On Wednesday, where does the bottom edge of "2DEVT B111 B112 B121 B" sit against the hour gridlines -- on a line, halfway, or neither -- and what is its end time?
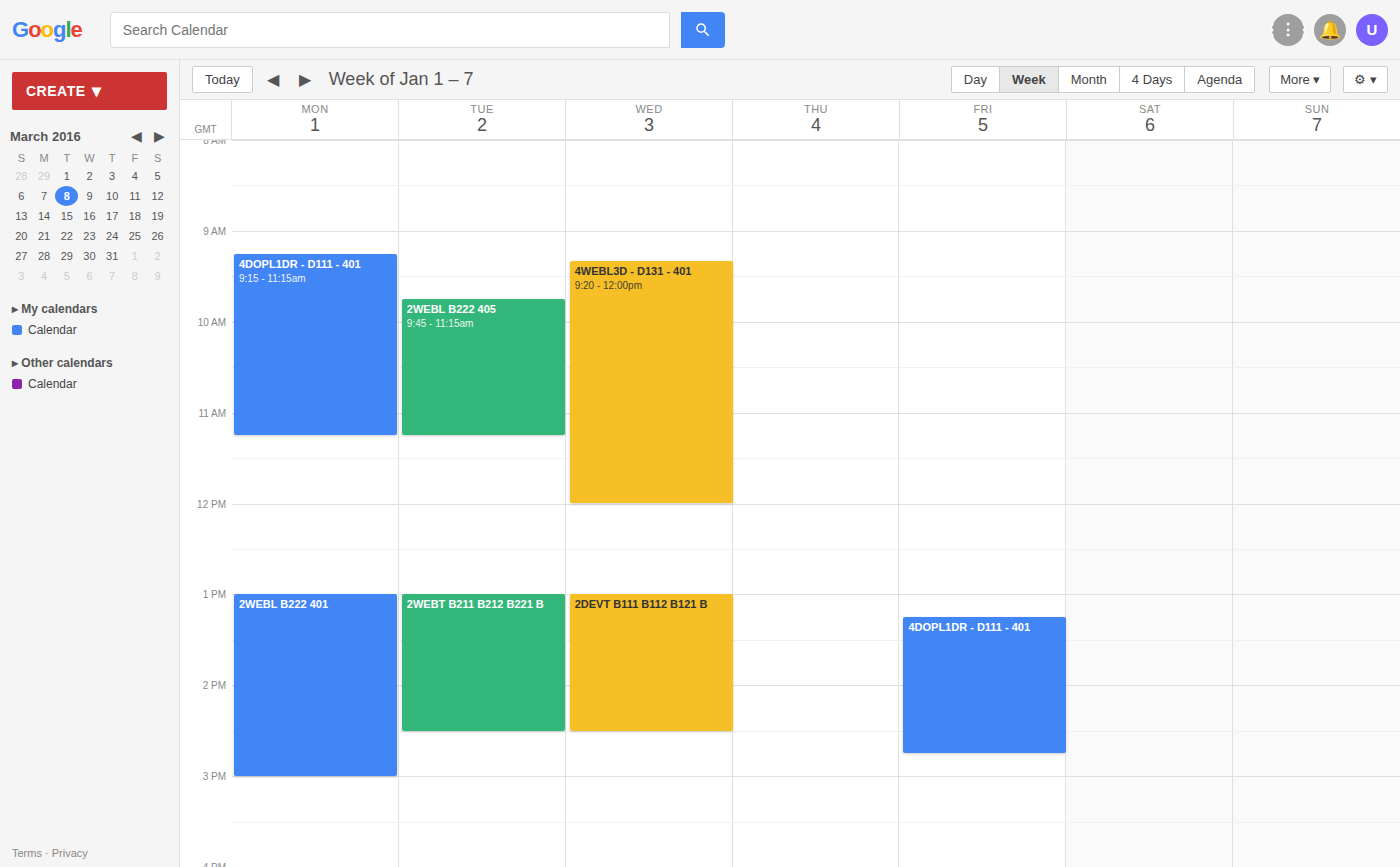
2:30 PM -- halfway between the 2 PM and 3 PM lines.